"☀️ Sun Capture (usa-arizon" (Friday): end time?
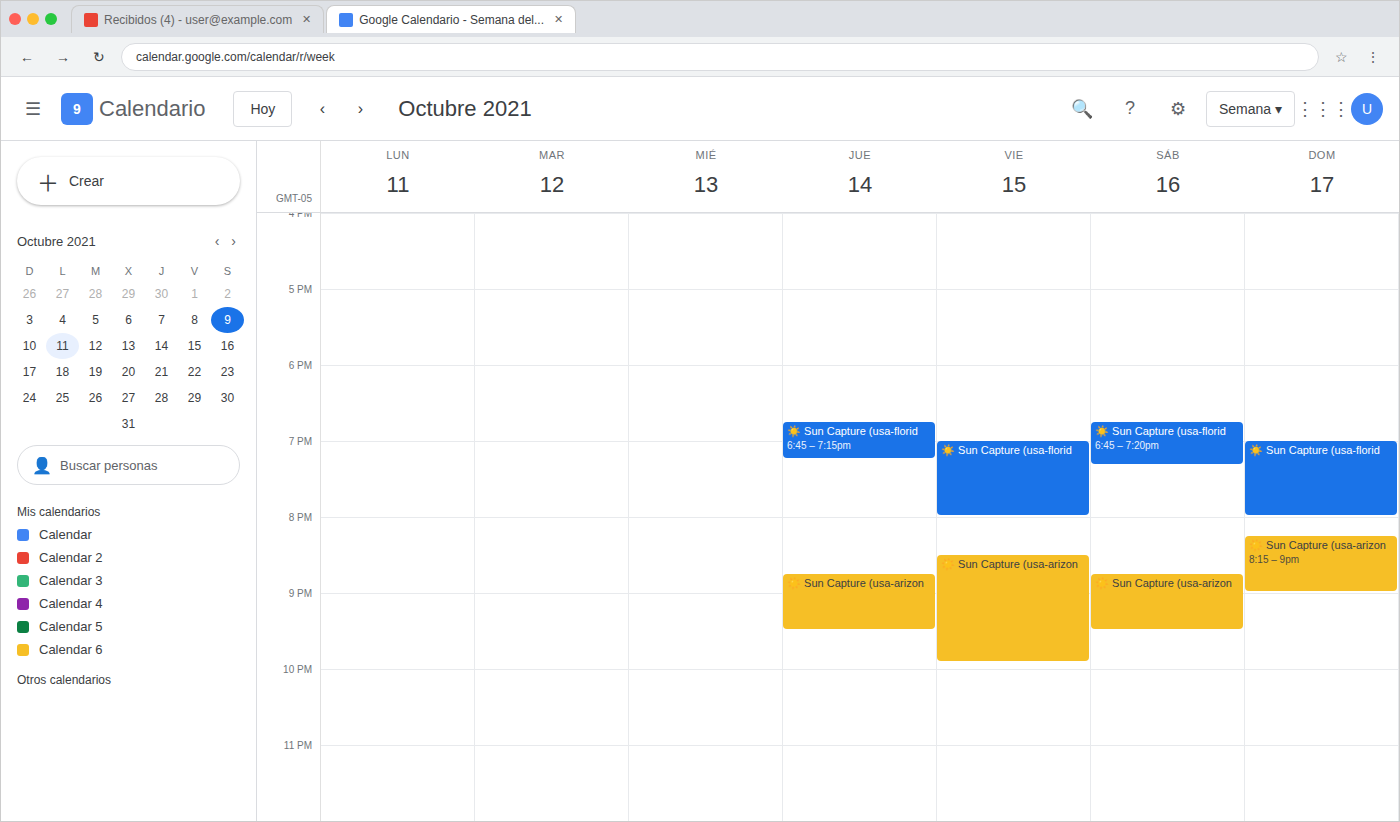
9:55 PM